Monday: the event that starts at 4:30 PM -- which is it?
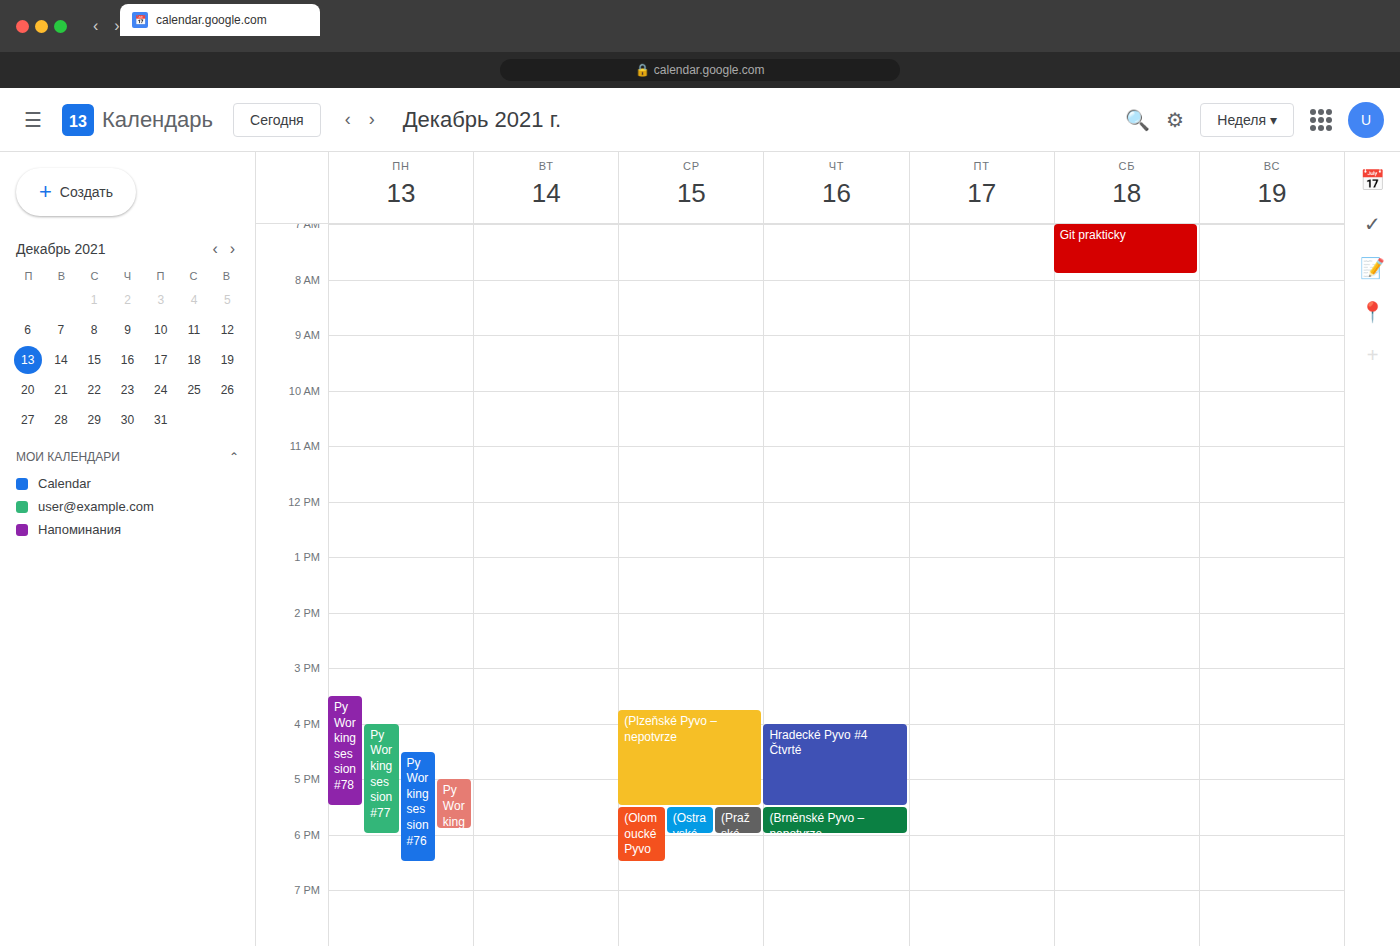
"PyWorking session #76"